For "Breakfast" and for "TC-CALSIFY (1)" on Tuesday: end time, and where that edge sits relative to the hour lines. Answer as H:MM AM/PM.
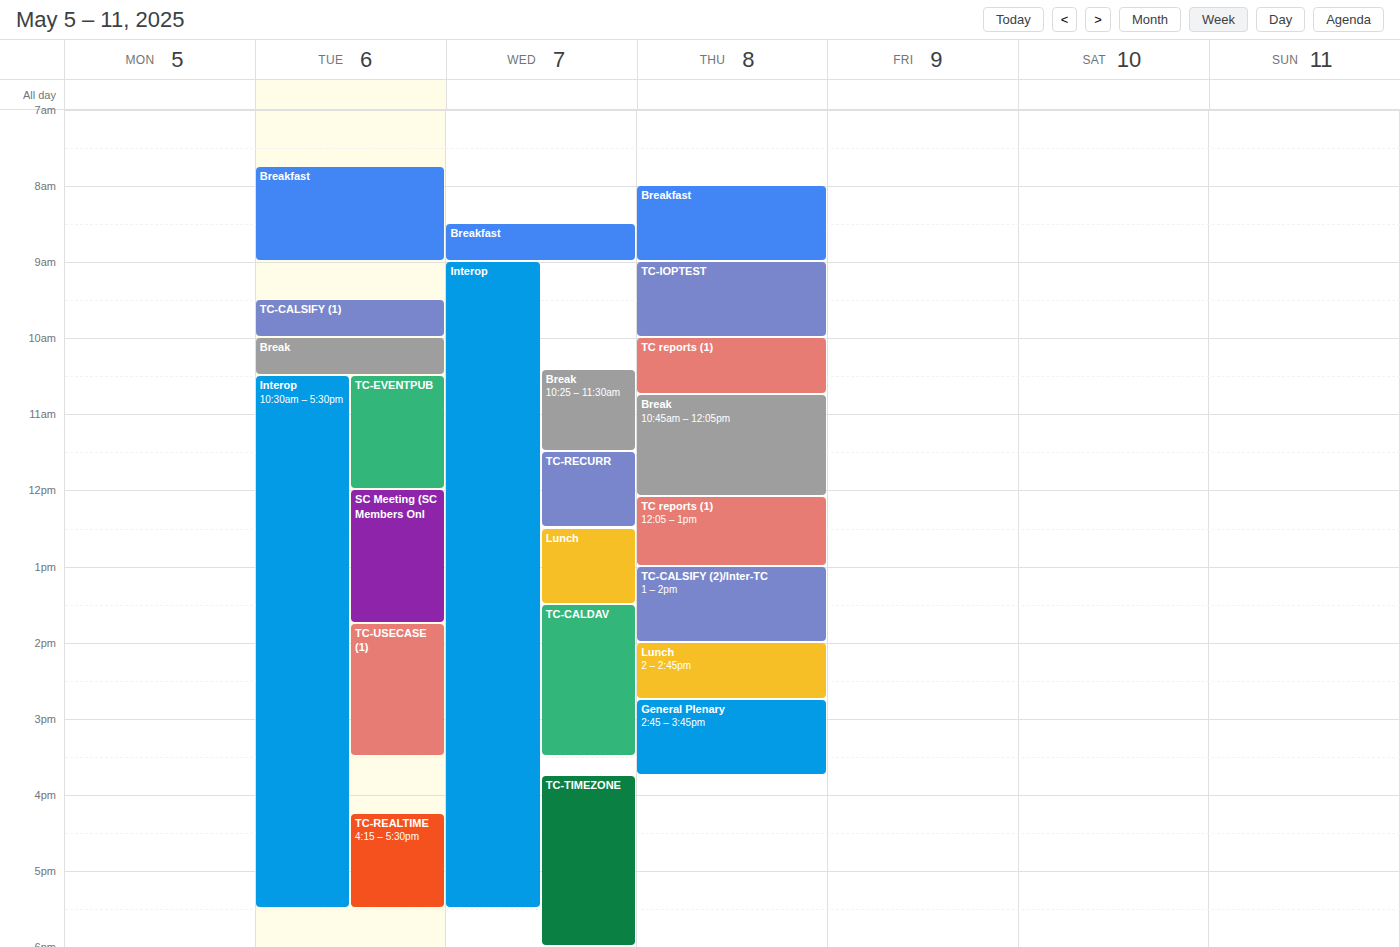
"Breakfast": 9:00 AM, exactly on the 9 AM line. "TC-CALSIFY (1)": 10:00 AM, exactly on the 10 AM line.